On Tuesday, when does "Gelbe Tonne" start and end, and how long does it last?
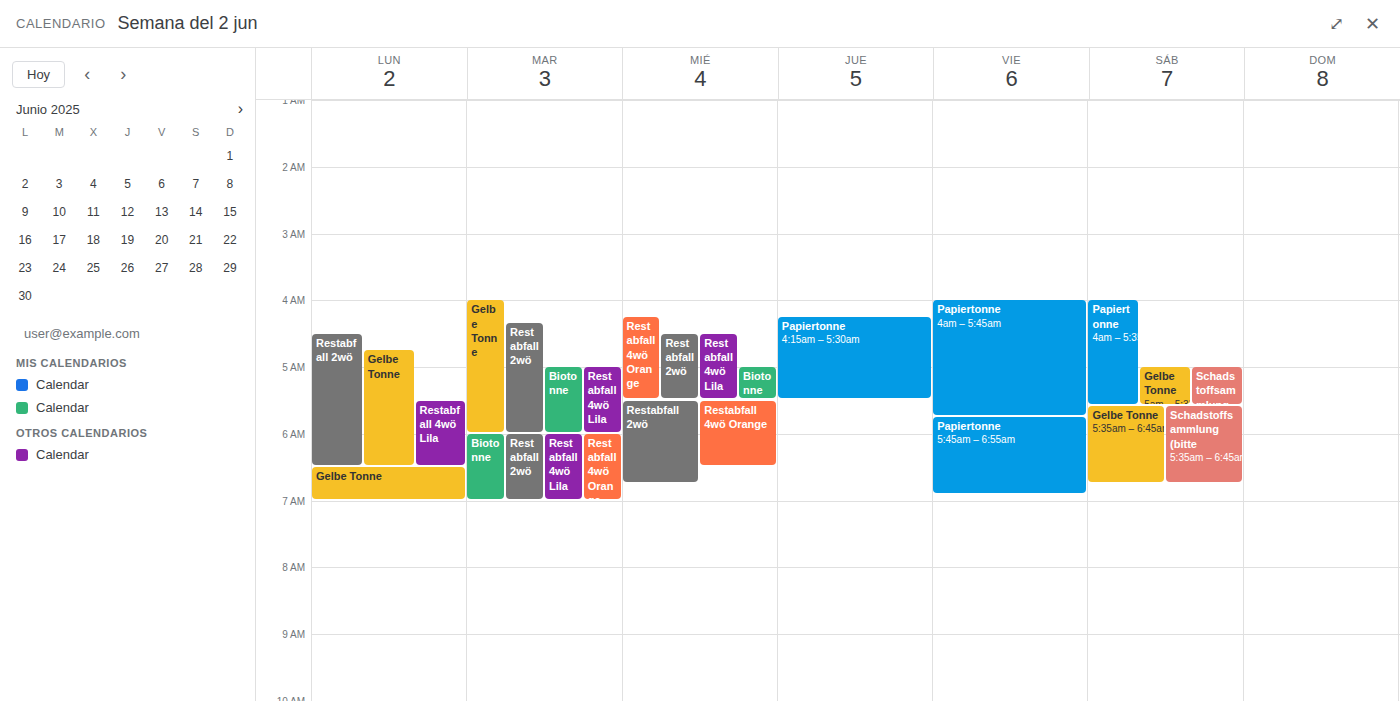
4:00 AM to 6:00 AM, 2 hours